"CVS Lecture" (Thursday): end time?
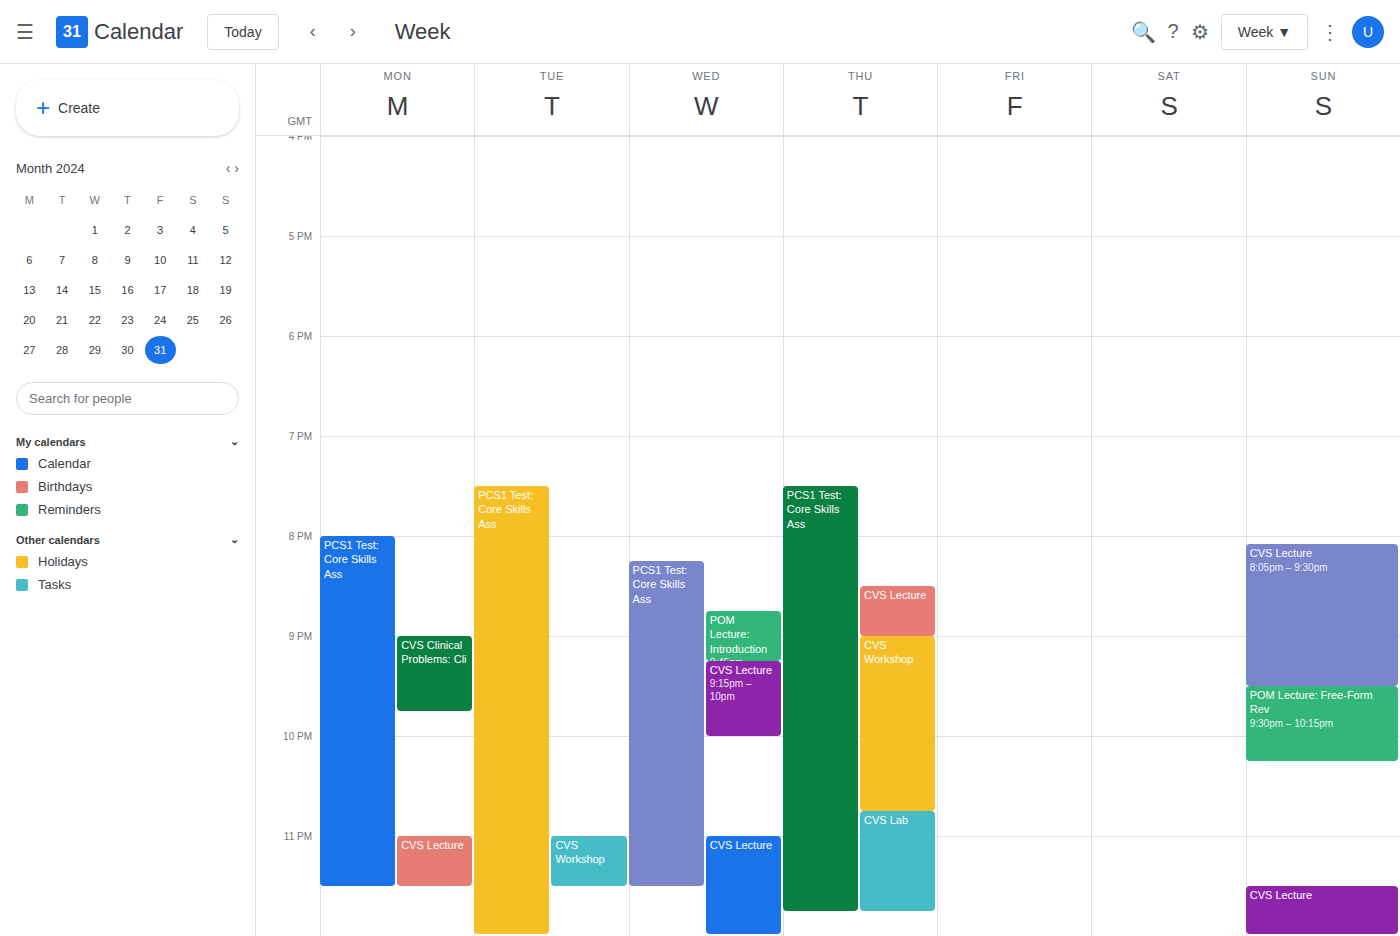
9:00 PM